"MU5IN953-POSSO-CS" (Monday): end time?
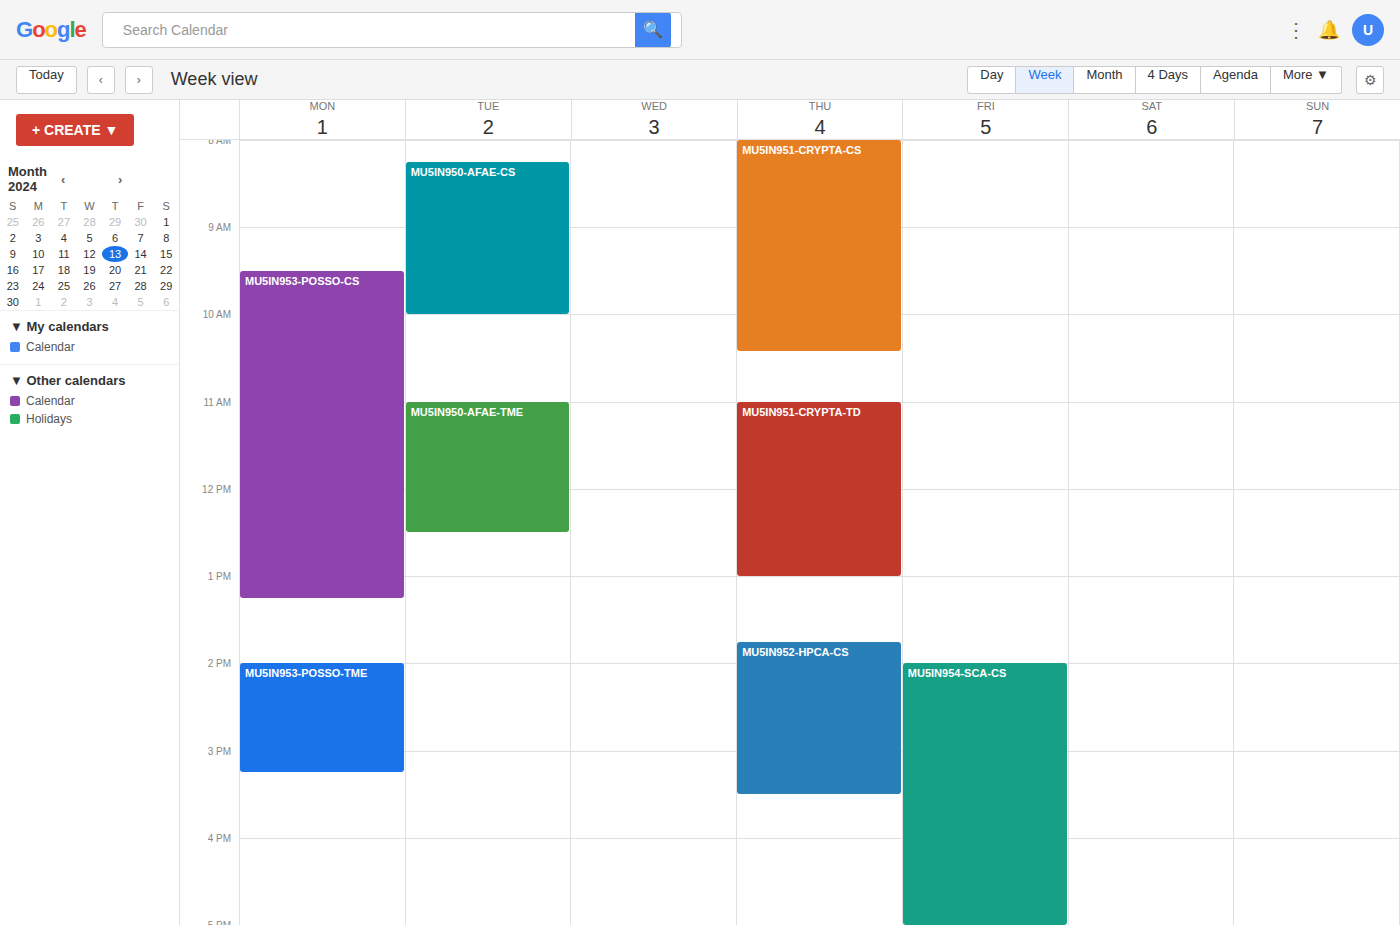
1:15 PM